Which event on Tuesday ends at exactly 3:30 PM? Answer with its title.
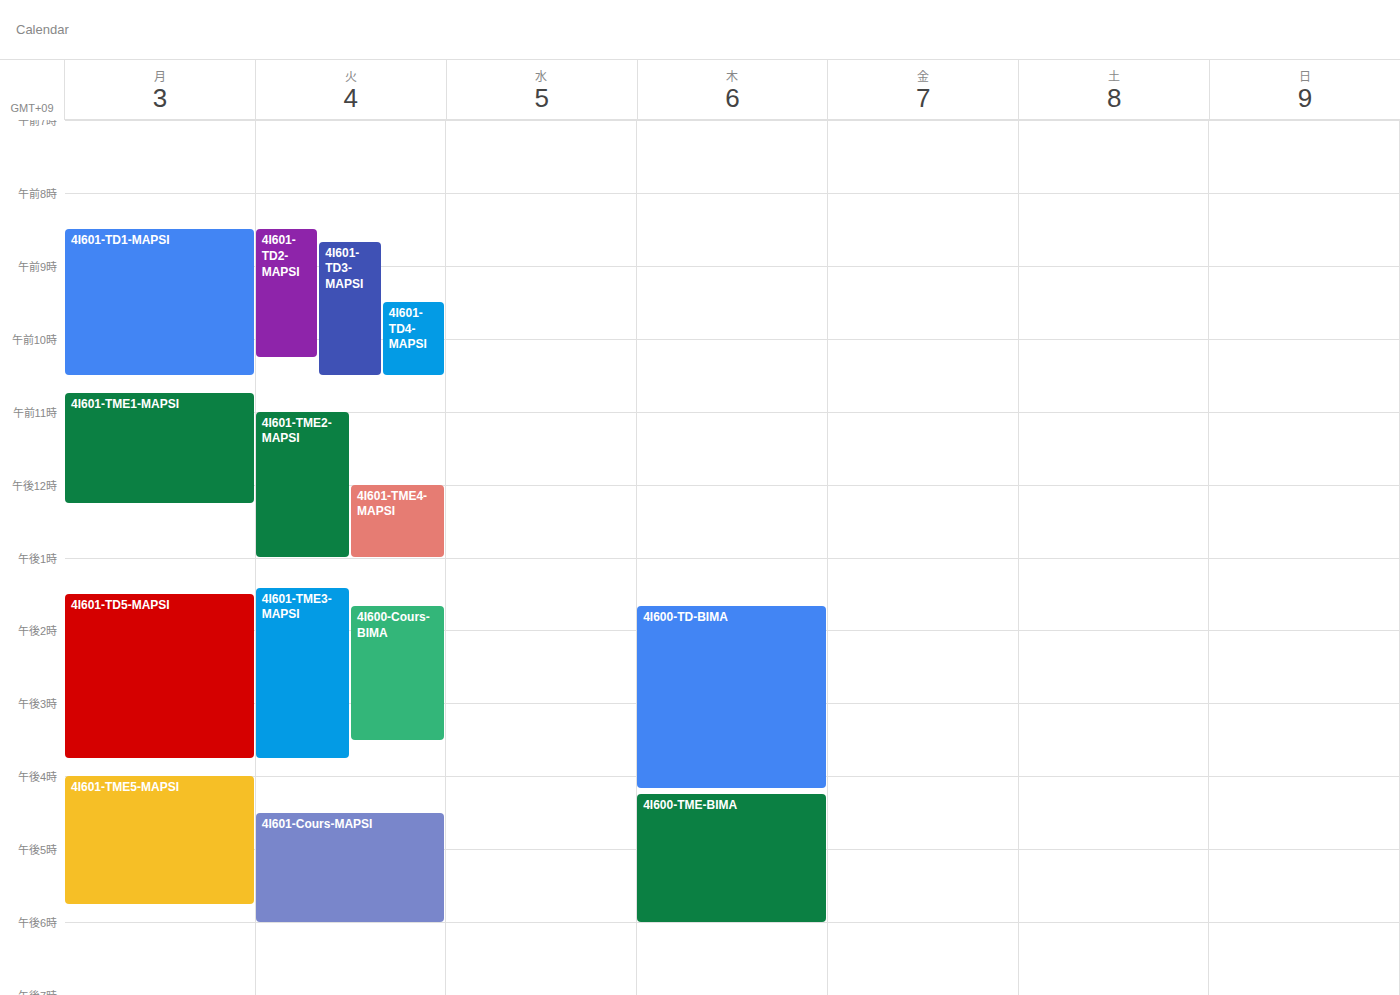
"4I600-Cours-BIMA"